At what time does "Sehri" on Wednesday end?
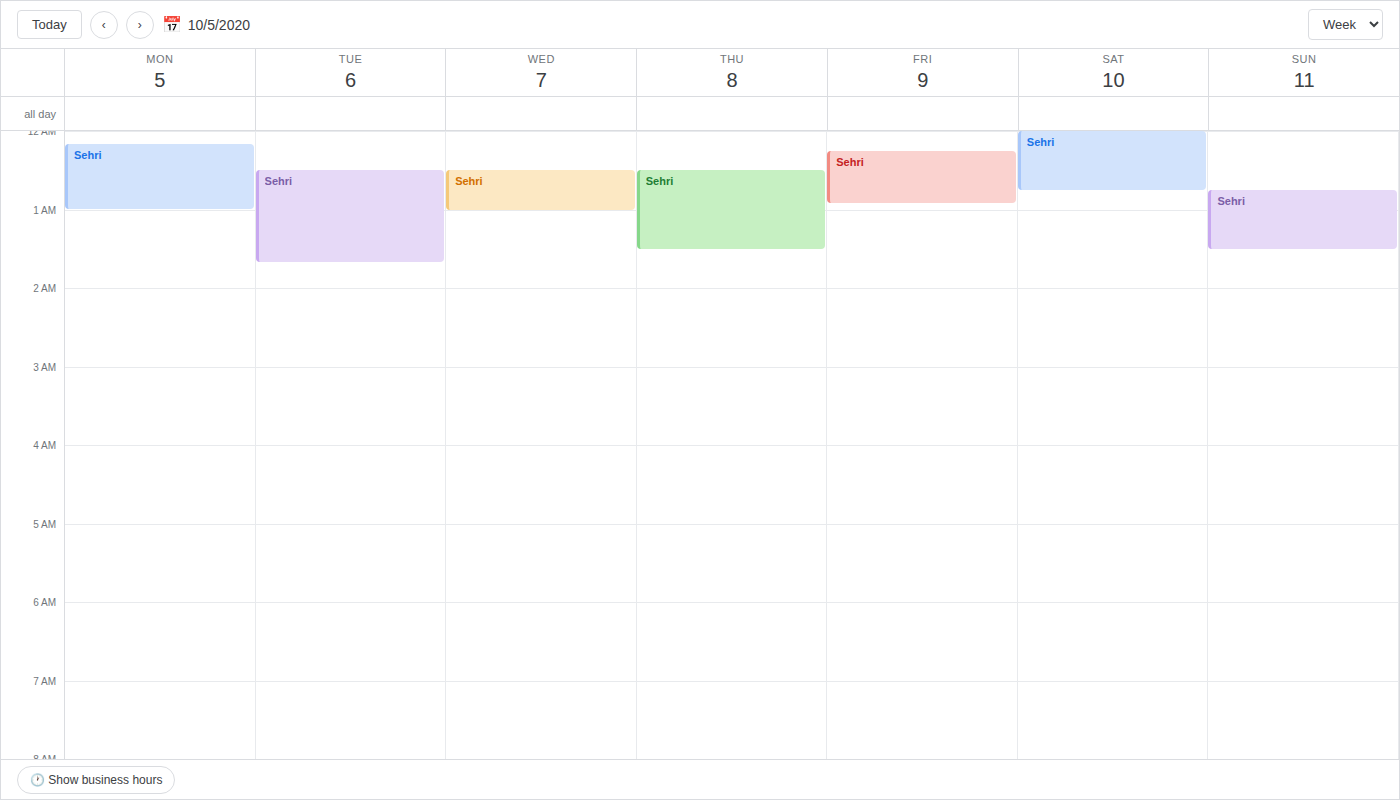
1:00 AM